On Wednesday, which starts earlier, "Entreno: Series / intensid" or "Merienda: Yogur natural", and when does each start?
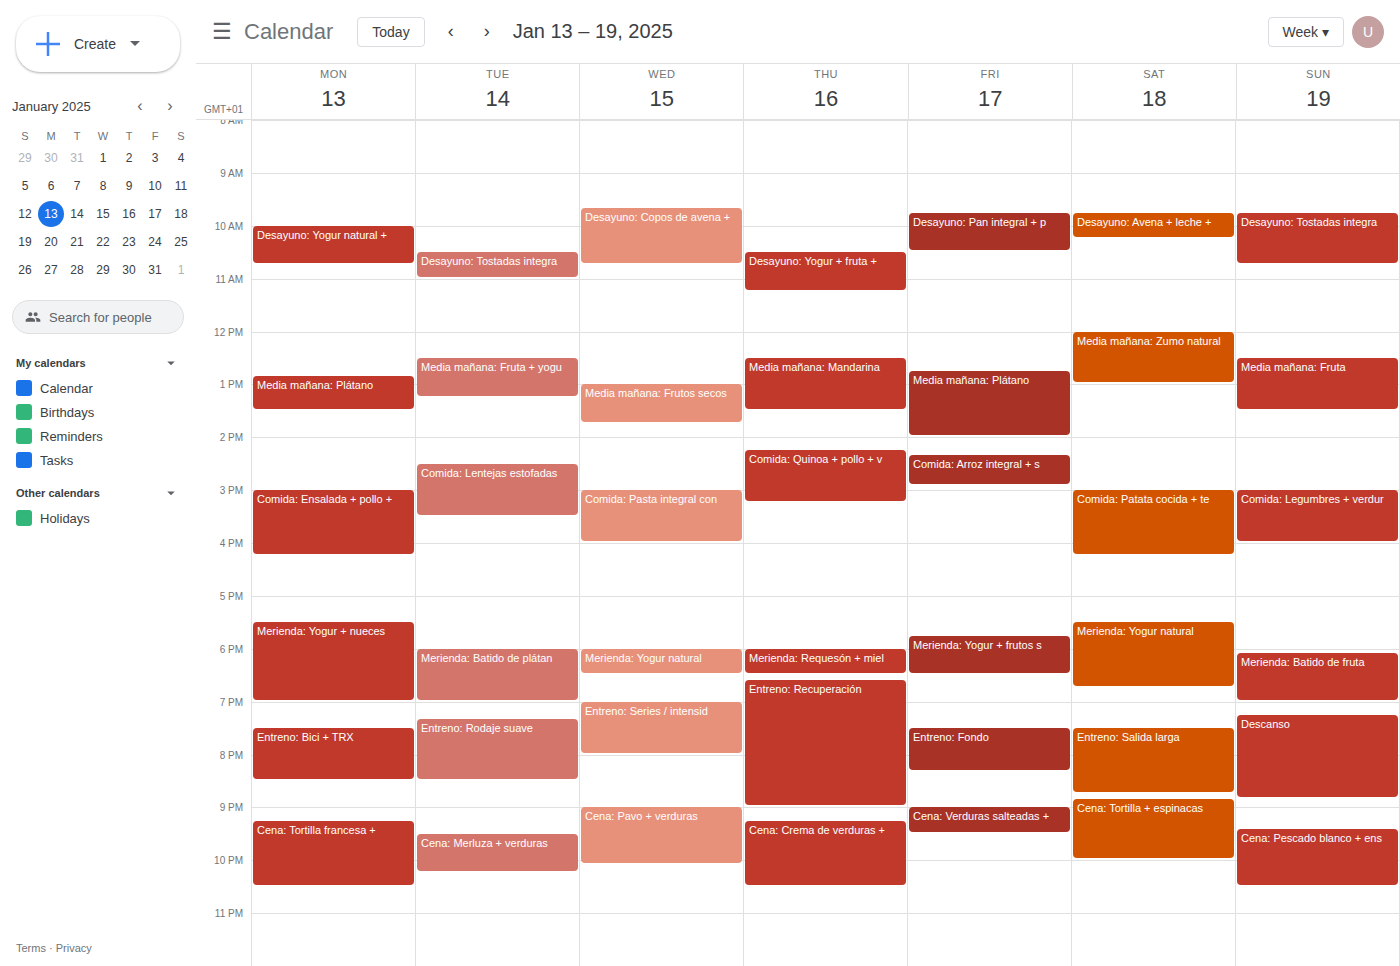
"Merienda: Yogur natural" 18:00; "Entreno: Series / intensid" 19:00.